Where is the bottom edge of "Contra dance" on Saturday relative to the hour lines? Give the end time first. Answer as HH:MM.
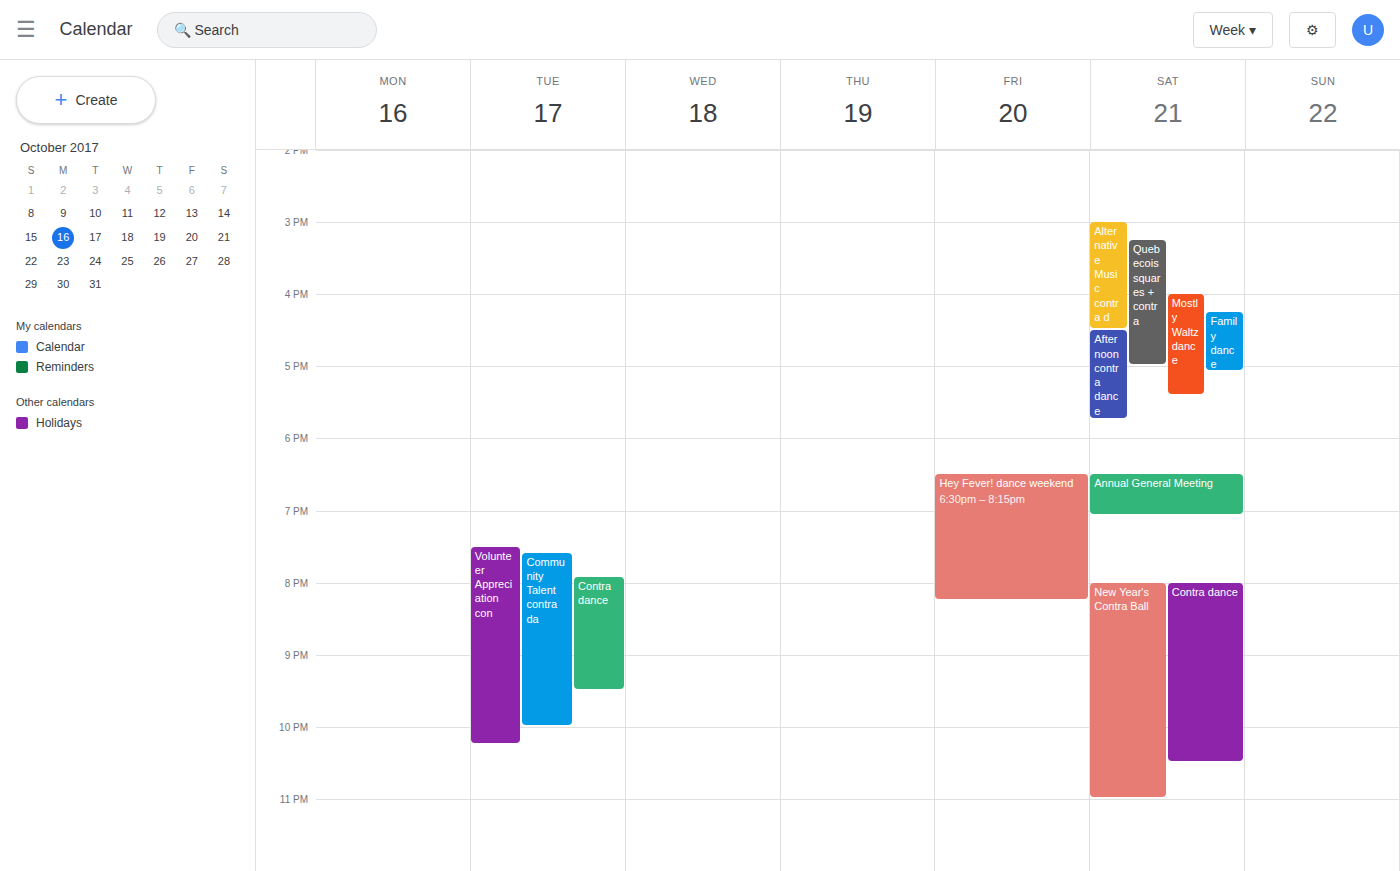
22:30 -- halfway between the 22:00 and 23:00 lines.